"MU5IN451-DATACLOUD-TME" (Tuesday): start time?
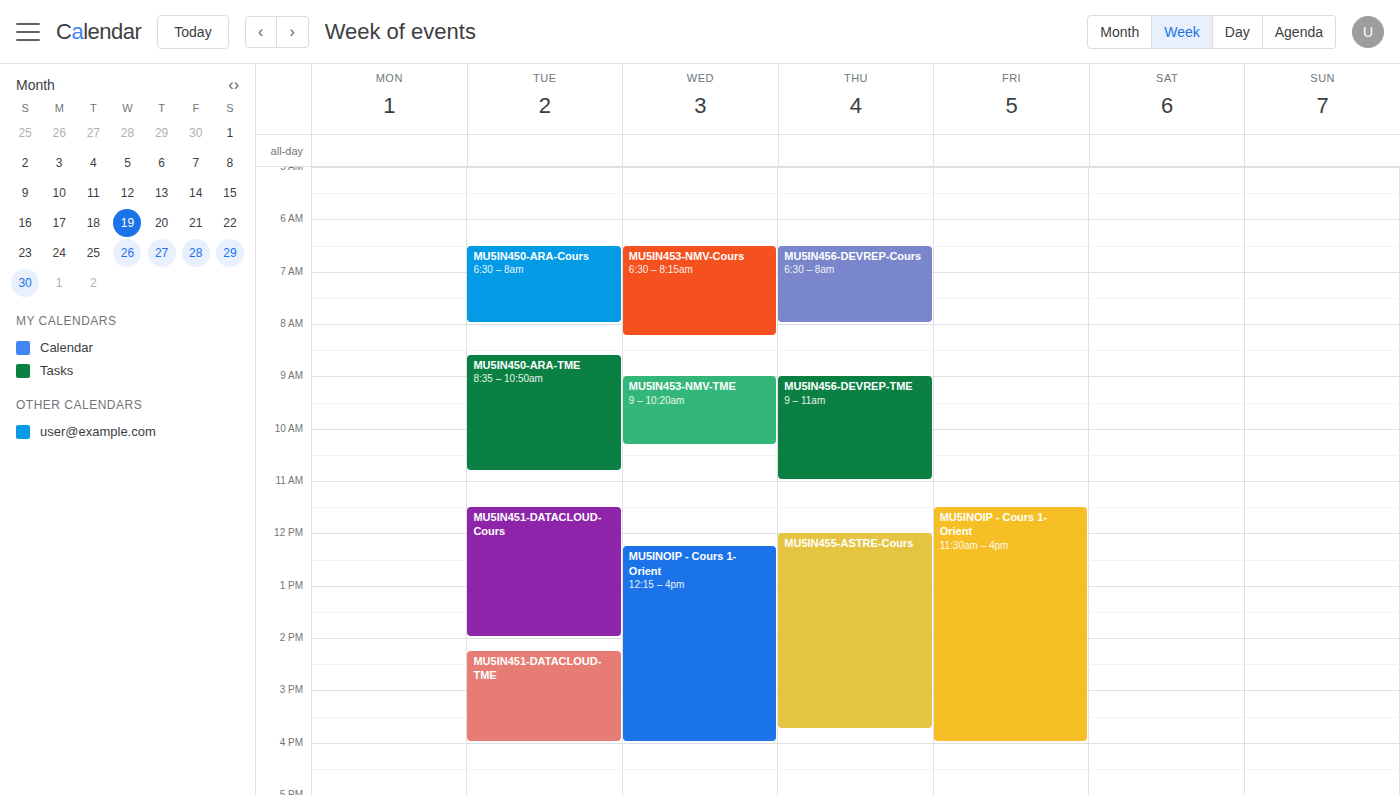
2:15 PM